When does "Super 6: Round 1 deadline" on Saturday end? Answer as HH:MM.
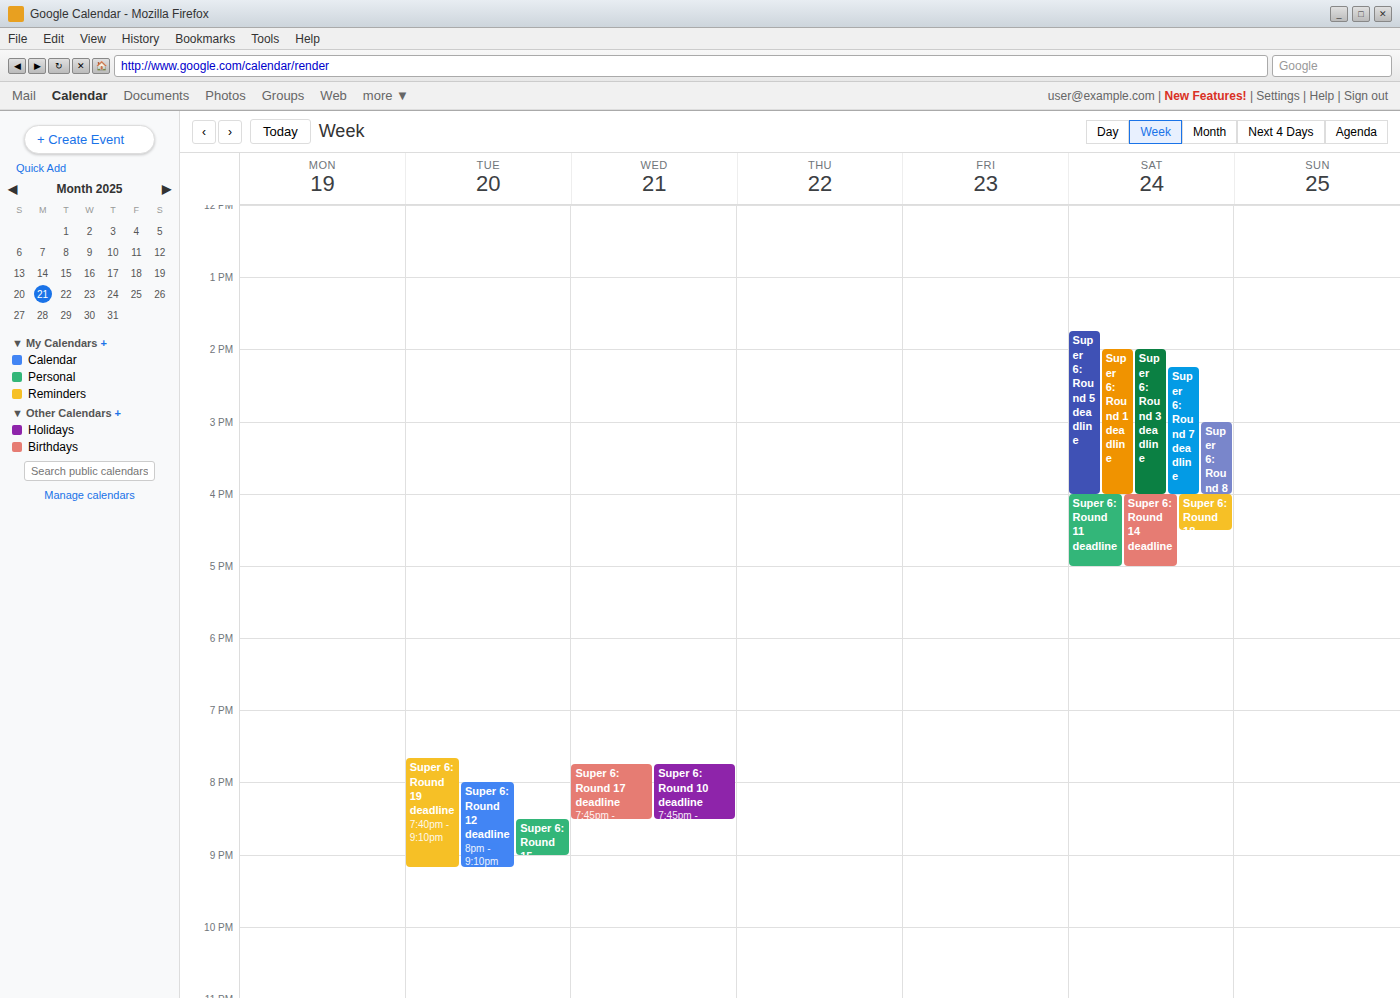
16:00